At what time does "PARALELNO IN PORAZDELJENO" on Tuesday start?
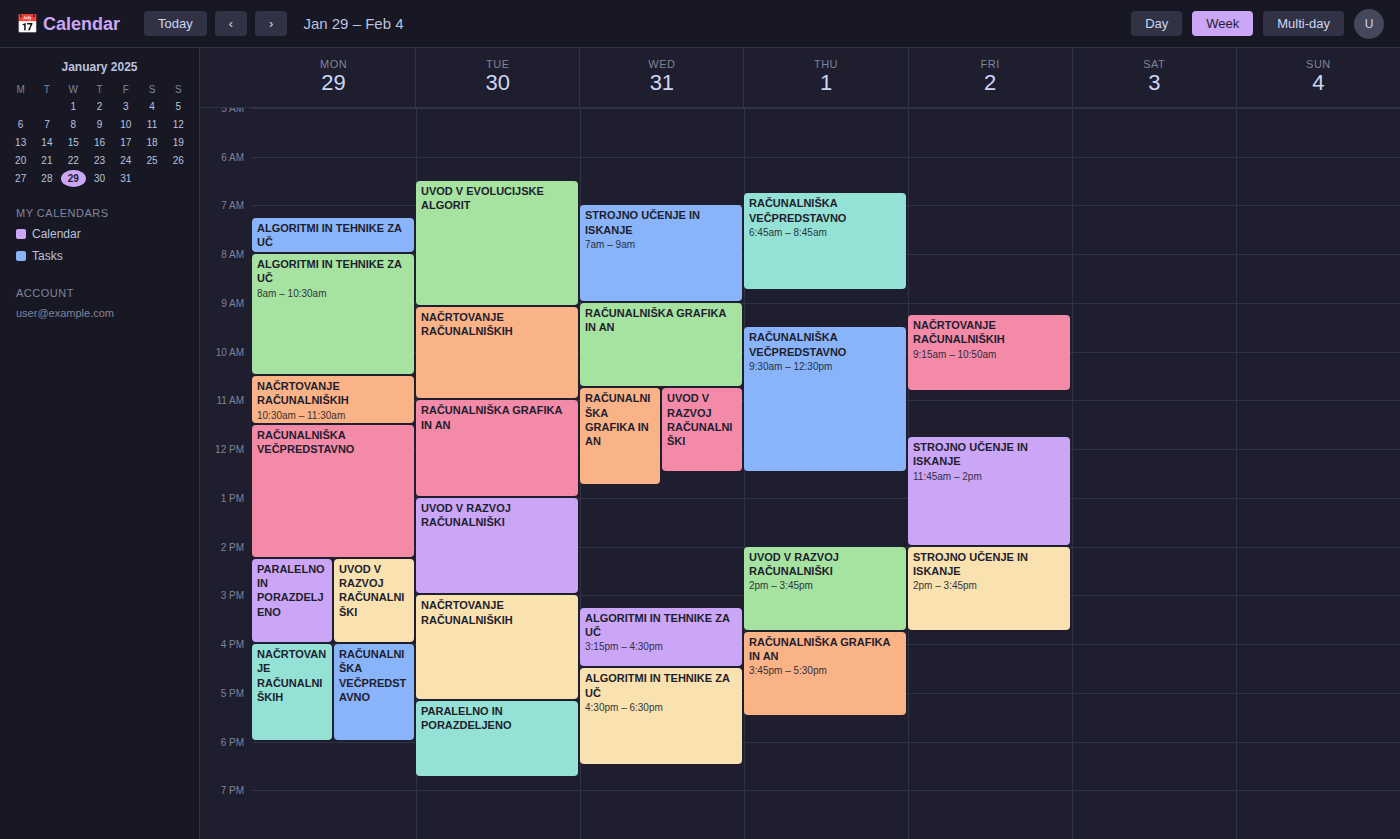
5:10 PM